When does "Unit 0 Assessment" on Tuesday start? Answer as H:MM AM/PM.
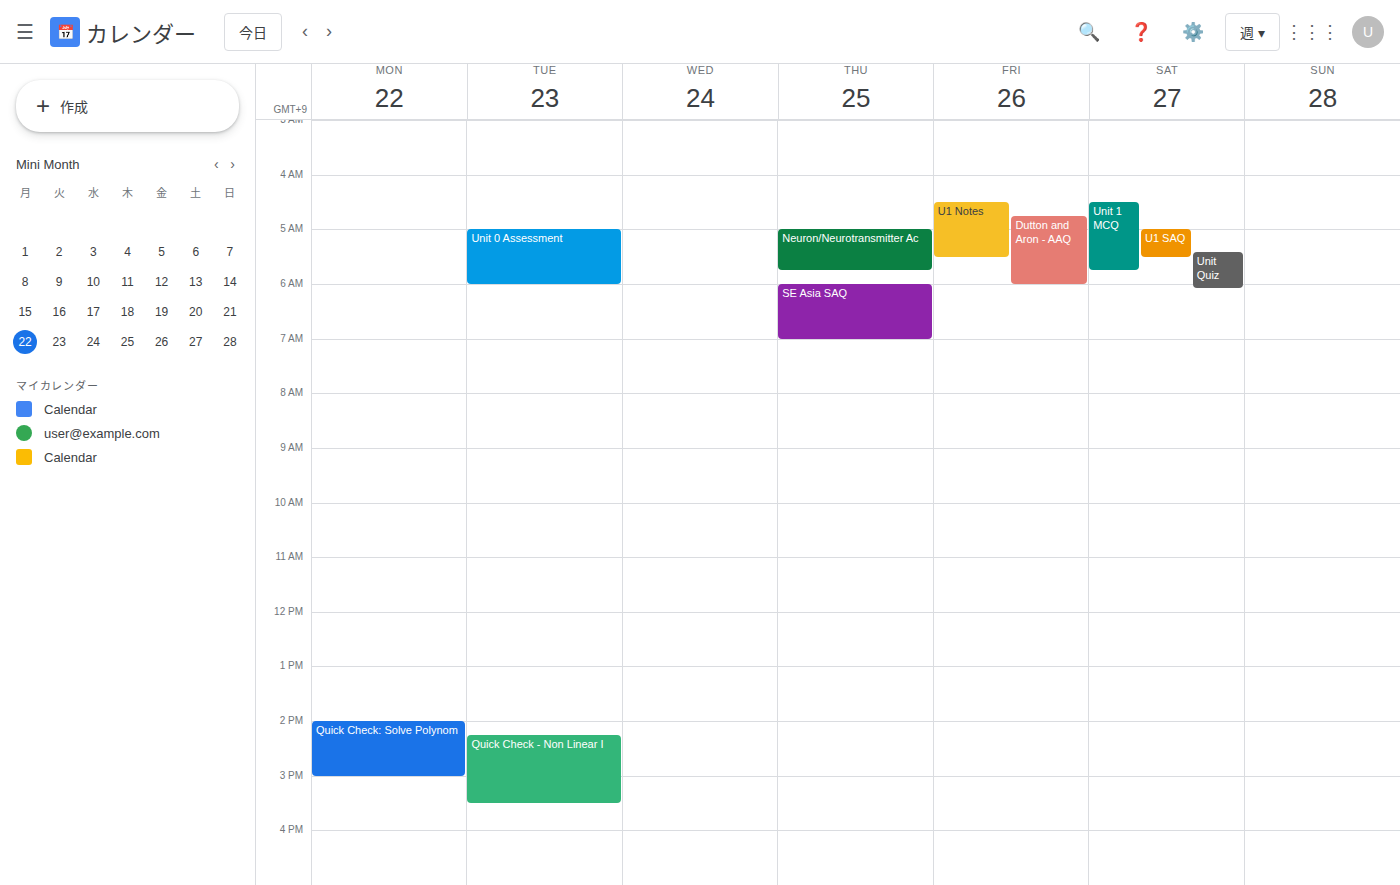
5:00 AM